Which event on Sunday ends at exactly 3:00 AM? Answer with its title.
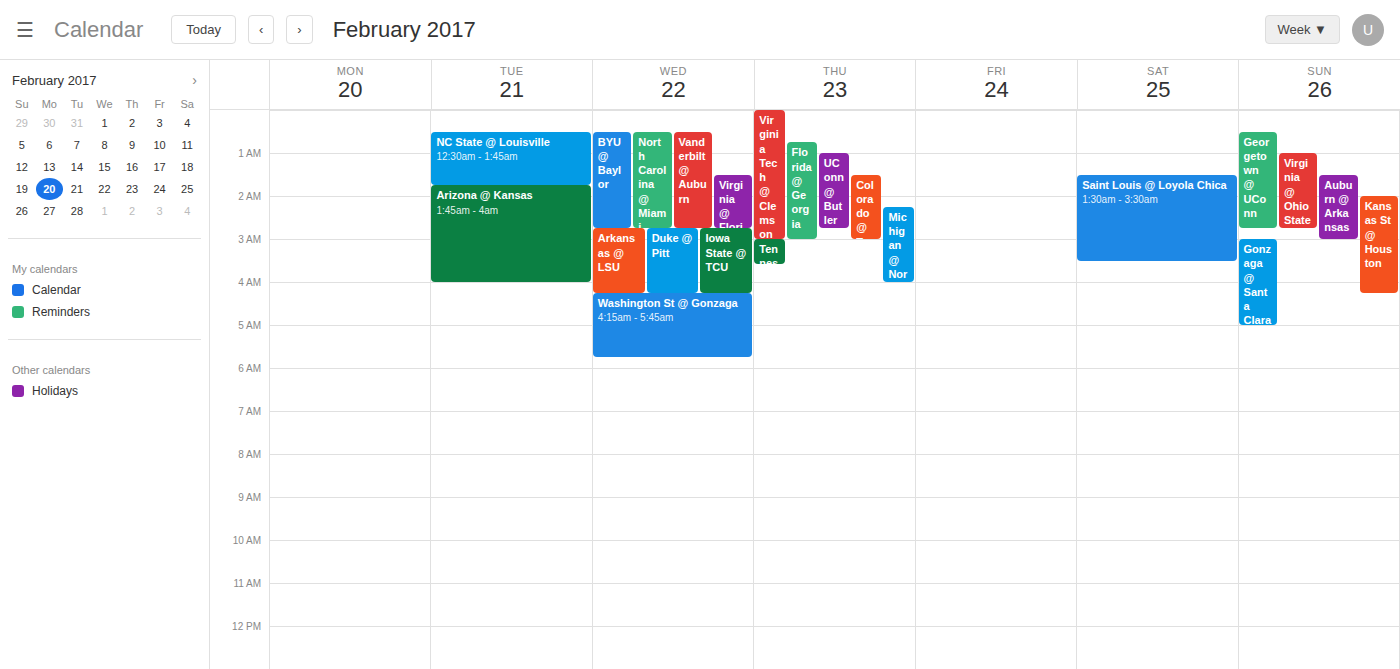
"Auburn @ Arkansas"